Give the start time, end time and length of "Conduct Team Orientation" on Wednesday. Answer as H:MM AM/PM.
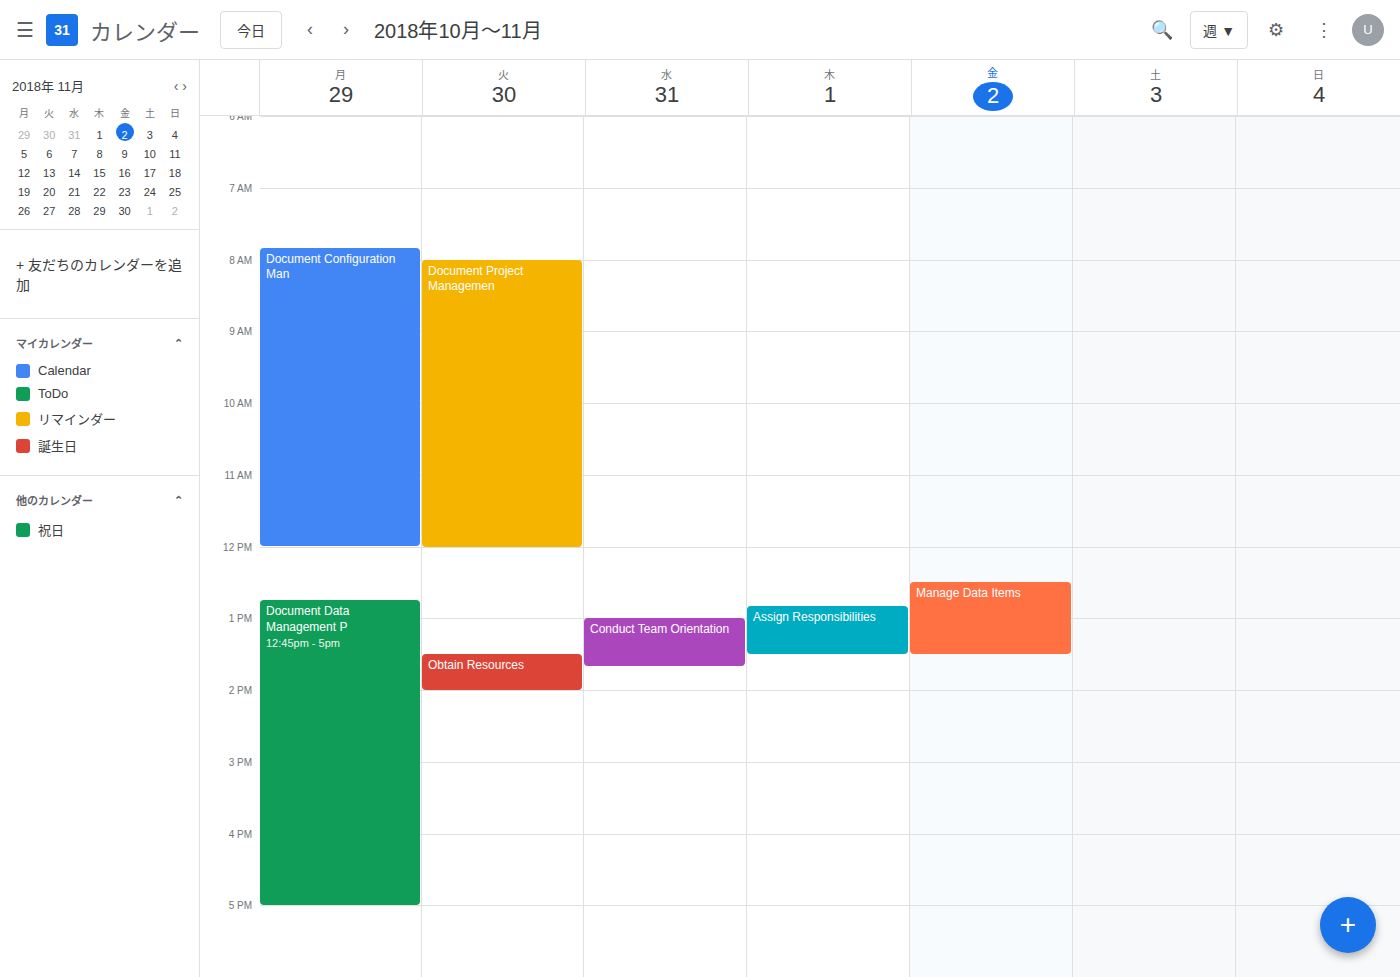
1:00 PM to 1:40 PM, 40 minutes